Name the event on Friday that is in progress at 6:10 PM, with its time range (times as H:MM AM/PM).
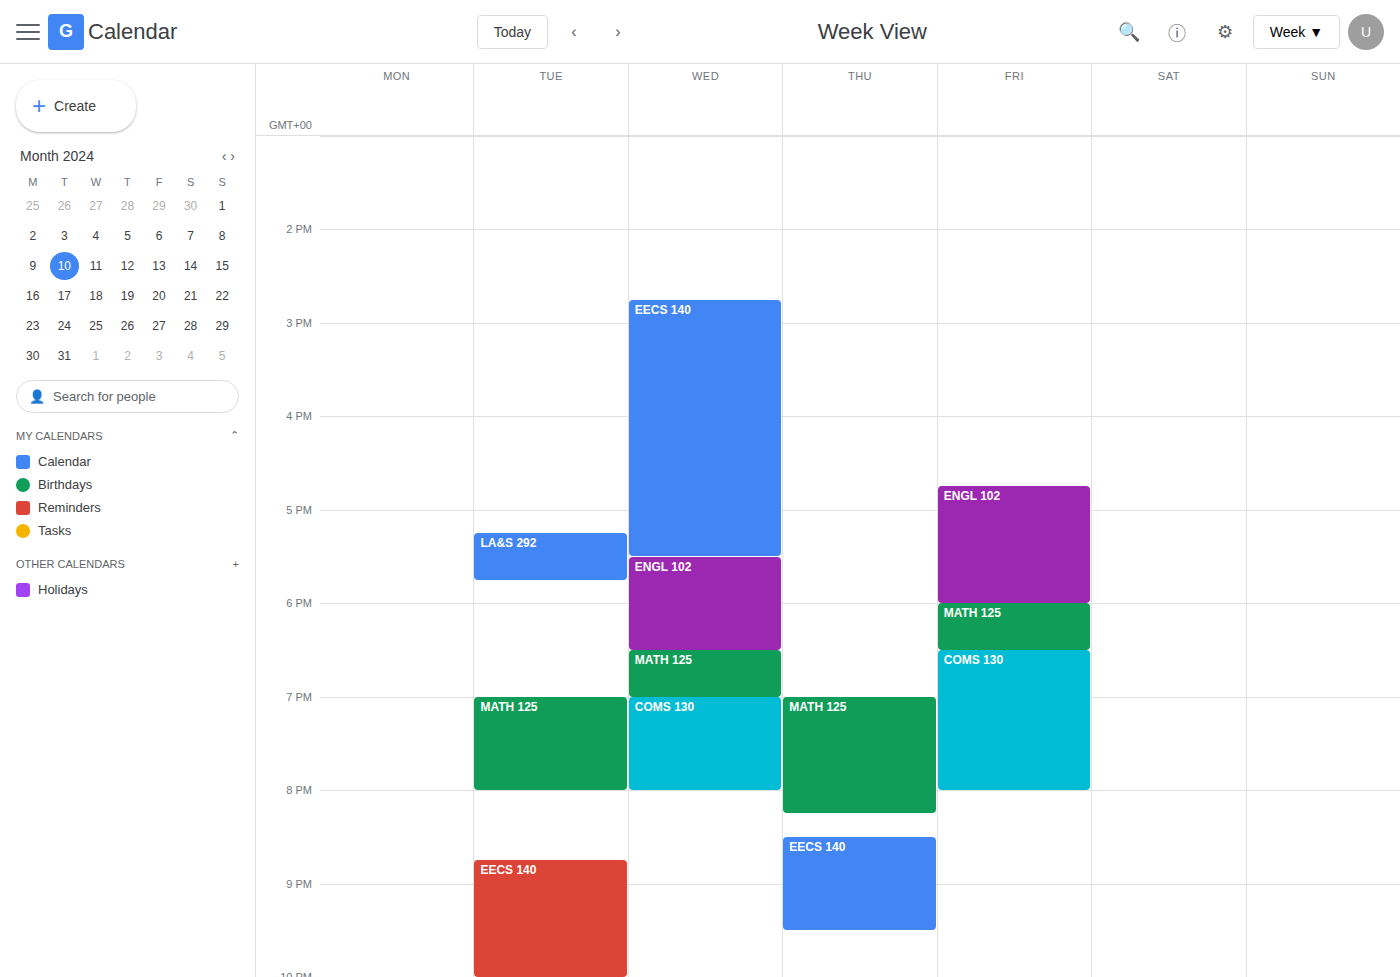
"MATH 125", 6:00 PM to 6:30 PM